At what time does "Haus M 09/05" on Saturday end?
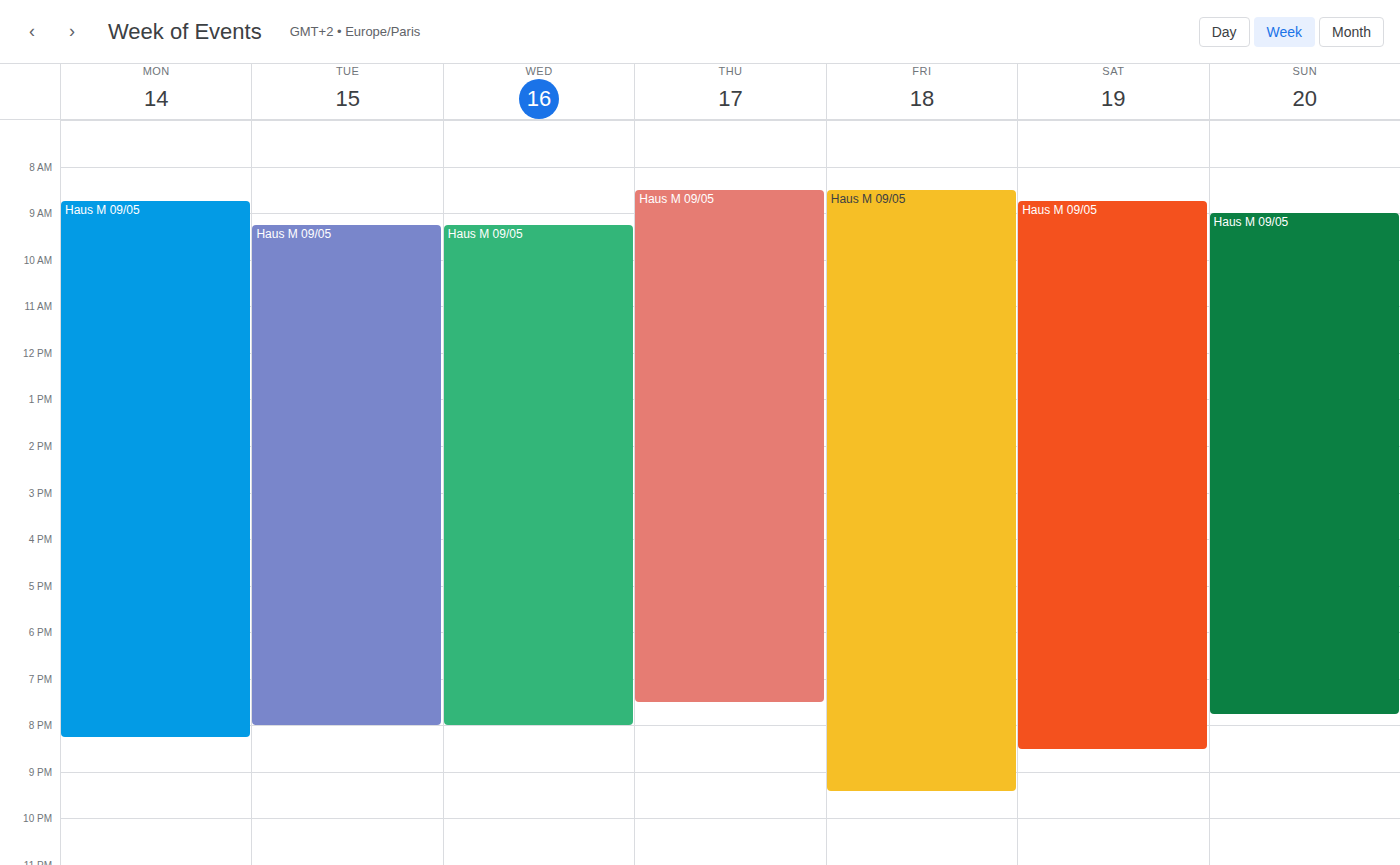
8:30 PM